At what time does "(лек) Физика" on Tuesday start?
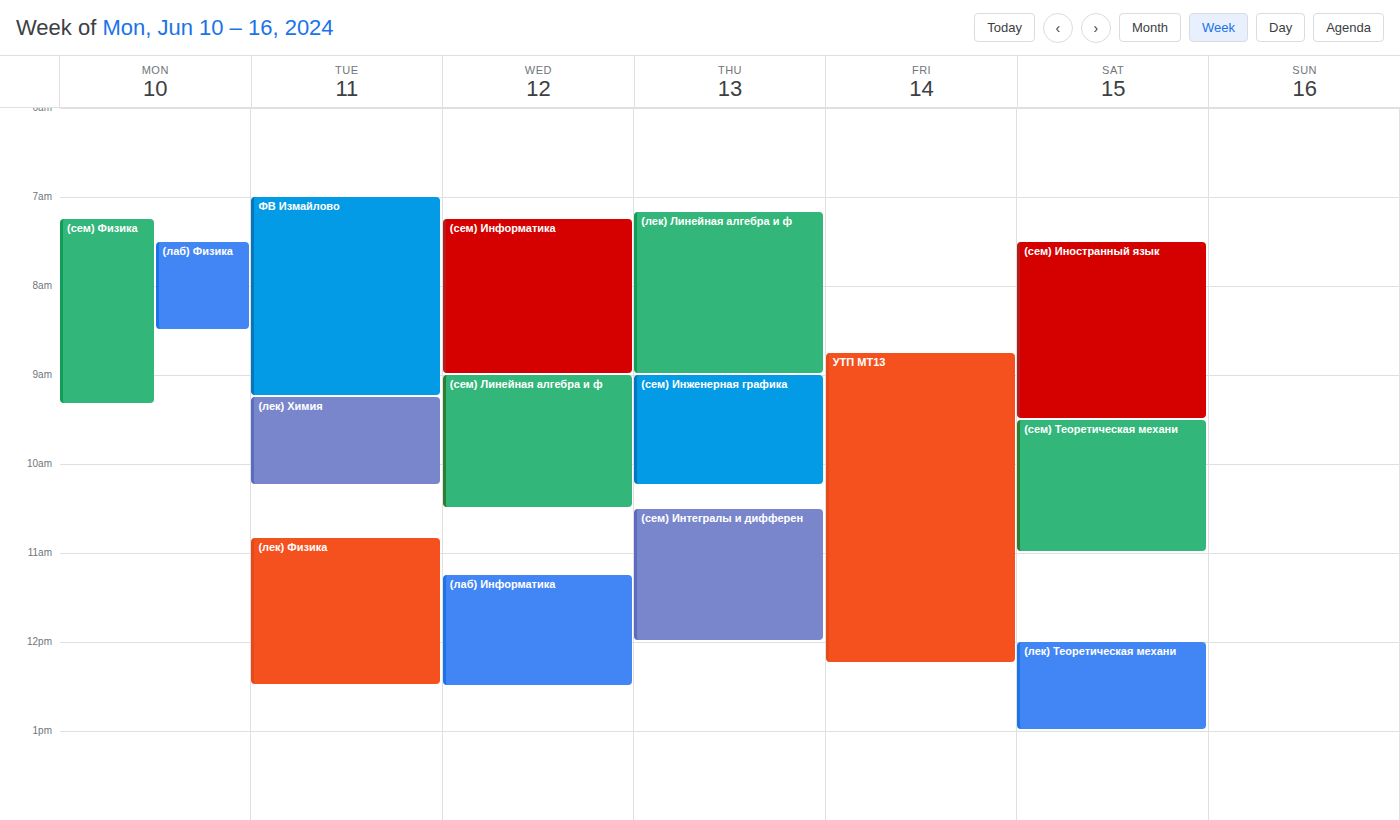
10:50